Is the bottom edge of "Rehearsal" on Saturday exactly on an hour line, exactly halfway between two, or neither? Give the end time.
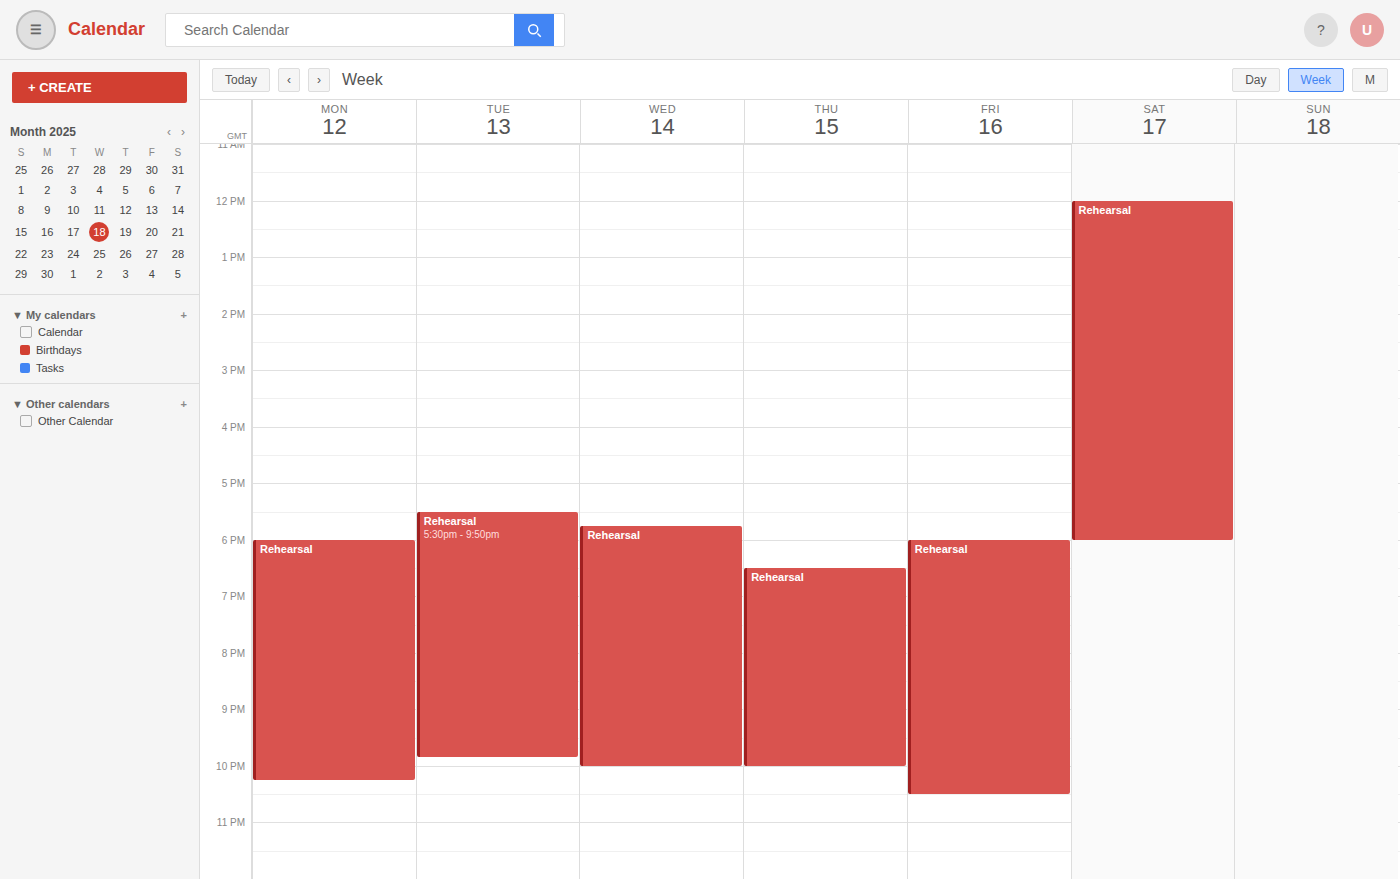
18:00 -- exactly on the 18:00 line.